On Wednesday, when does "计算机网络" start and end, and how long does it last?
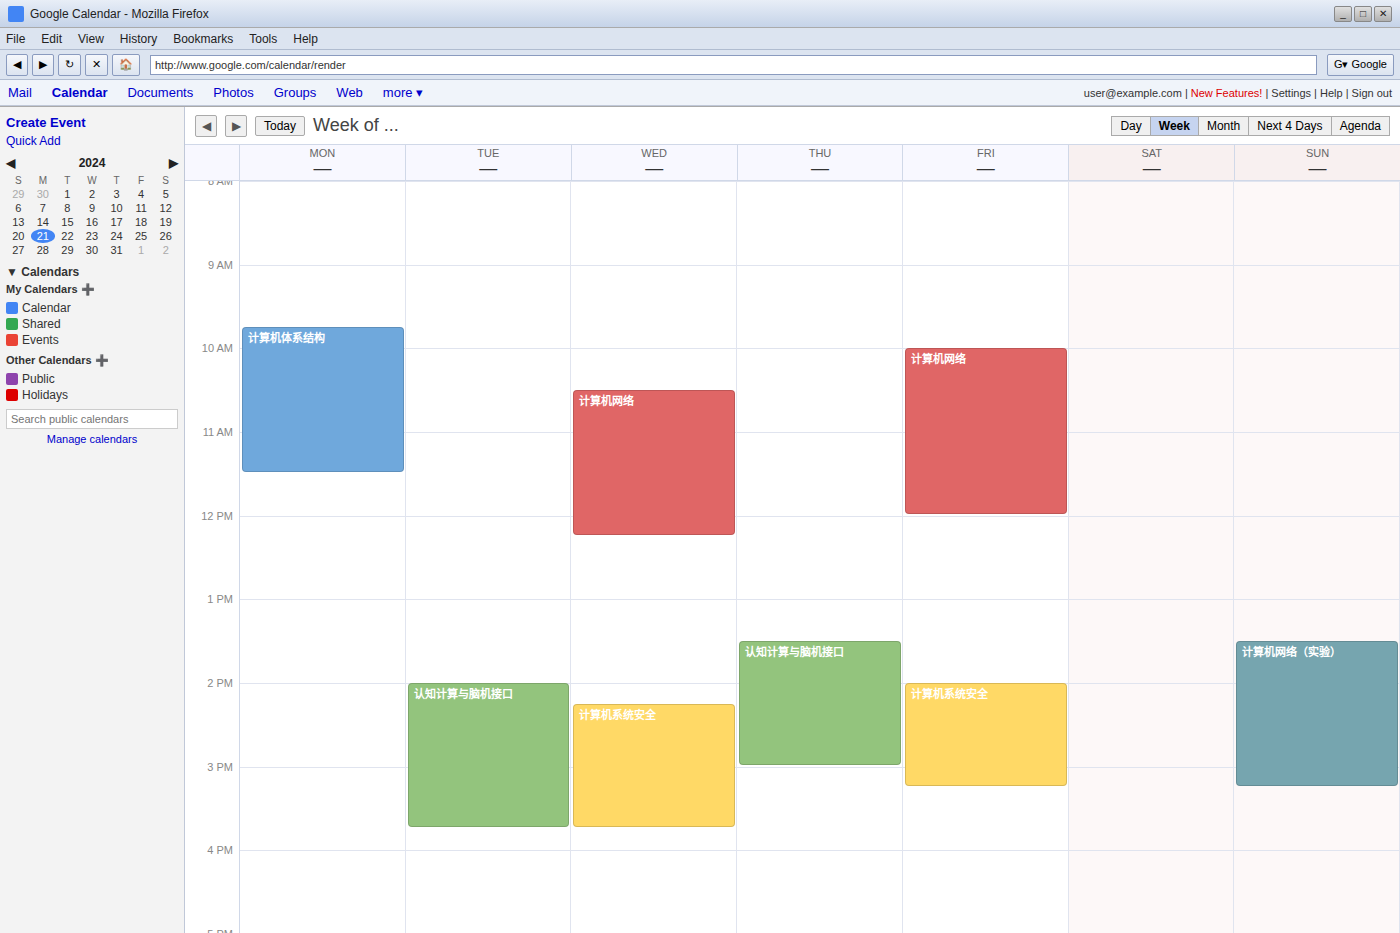
10:30 to 12:15, 1 hour 45 minutes